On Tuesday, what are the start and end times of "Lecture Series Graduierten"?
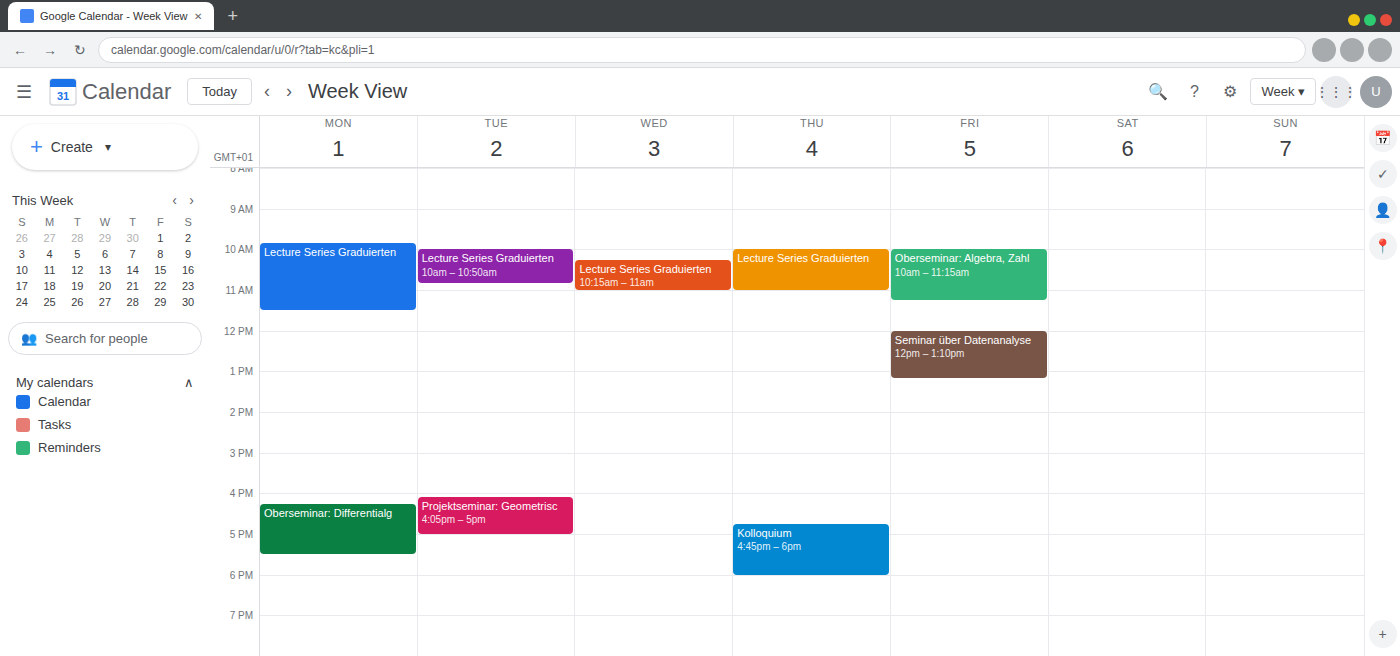
10:00 AM to 10:50 AM